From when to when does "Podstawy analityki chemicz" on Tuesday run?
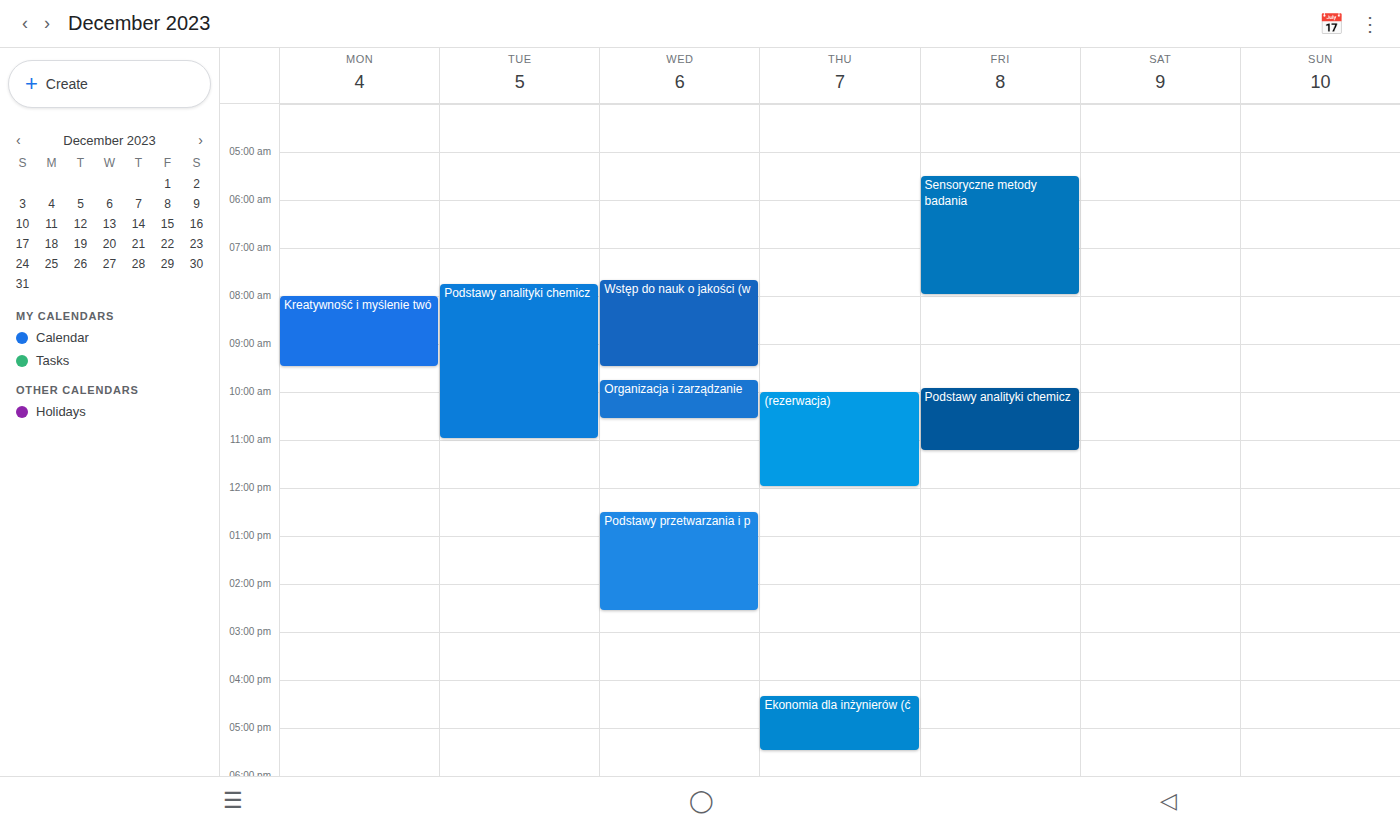
7:45 AM to 11:00 AM